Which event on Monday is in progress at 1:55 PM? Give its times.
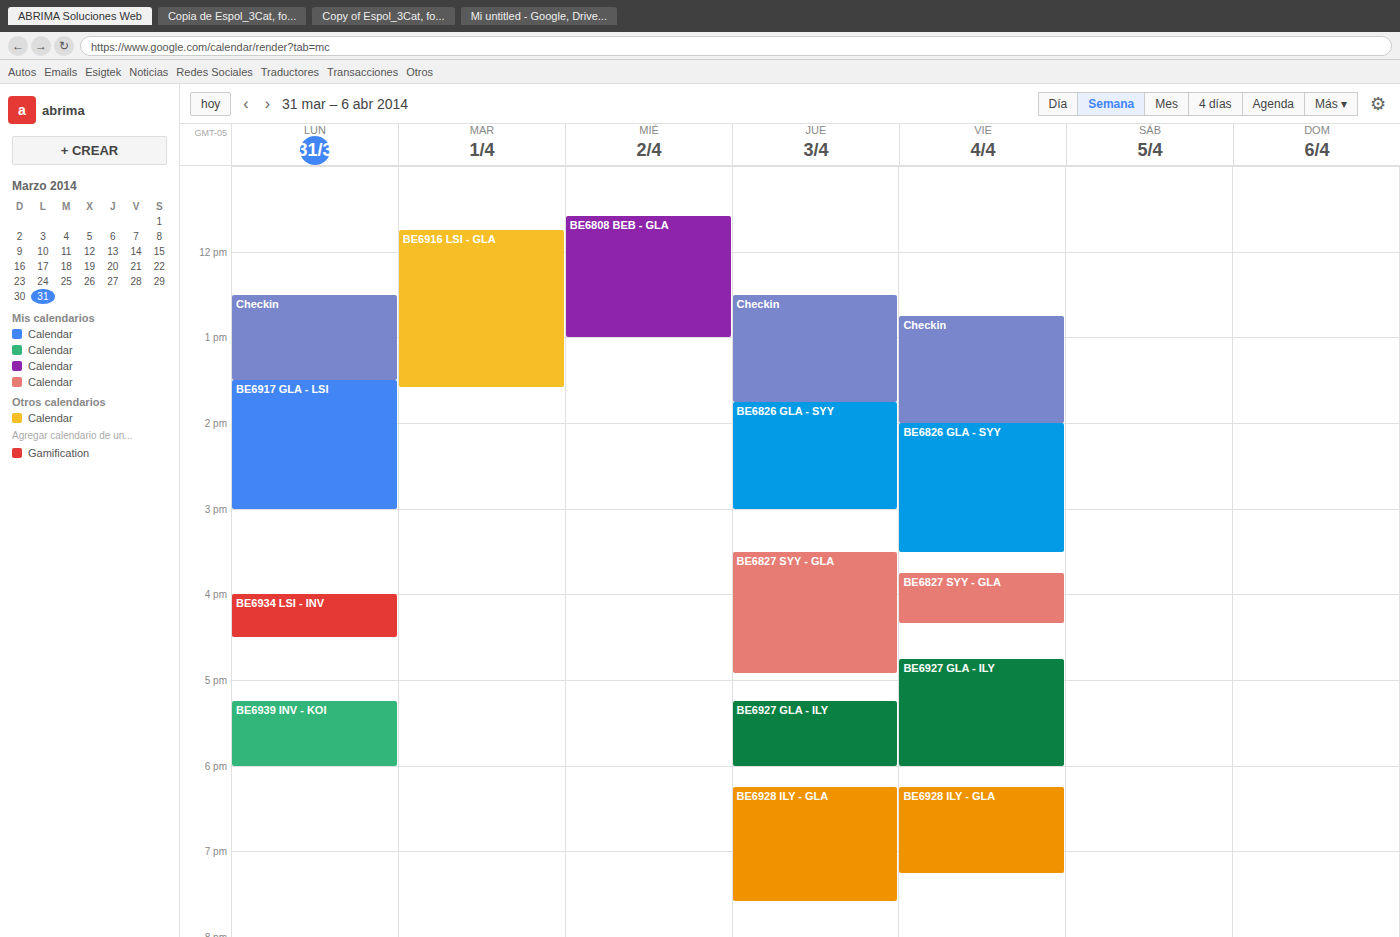
"BE6917 GLA - LSI", 1:30 PM to 3:00 PM